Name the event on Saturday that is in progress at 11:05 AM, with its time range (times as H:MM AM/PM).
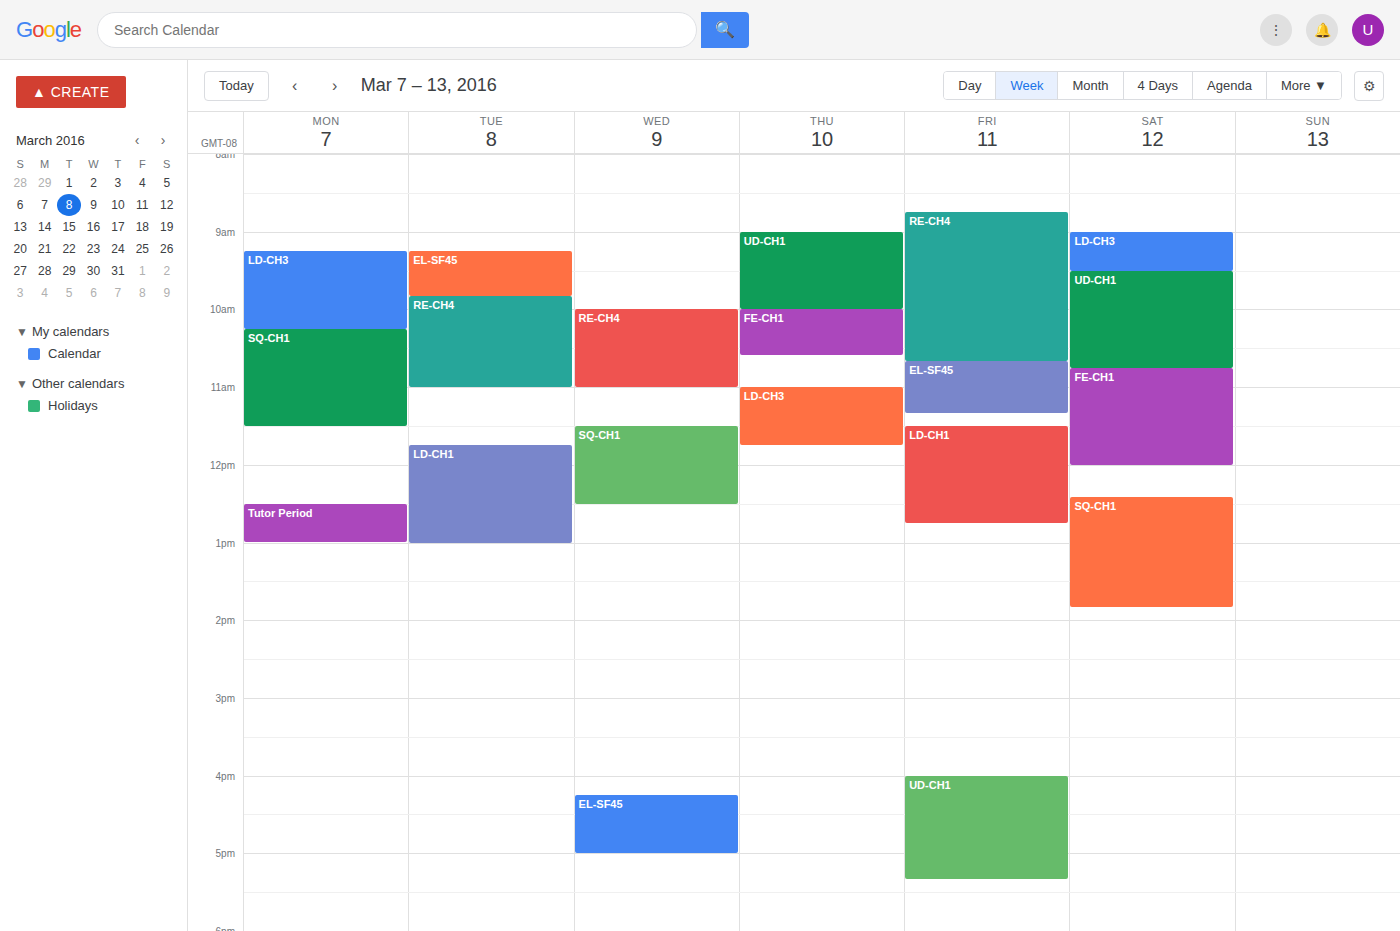
"FE-CH1", 10:45 AM to 12:00 PM